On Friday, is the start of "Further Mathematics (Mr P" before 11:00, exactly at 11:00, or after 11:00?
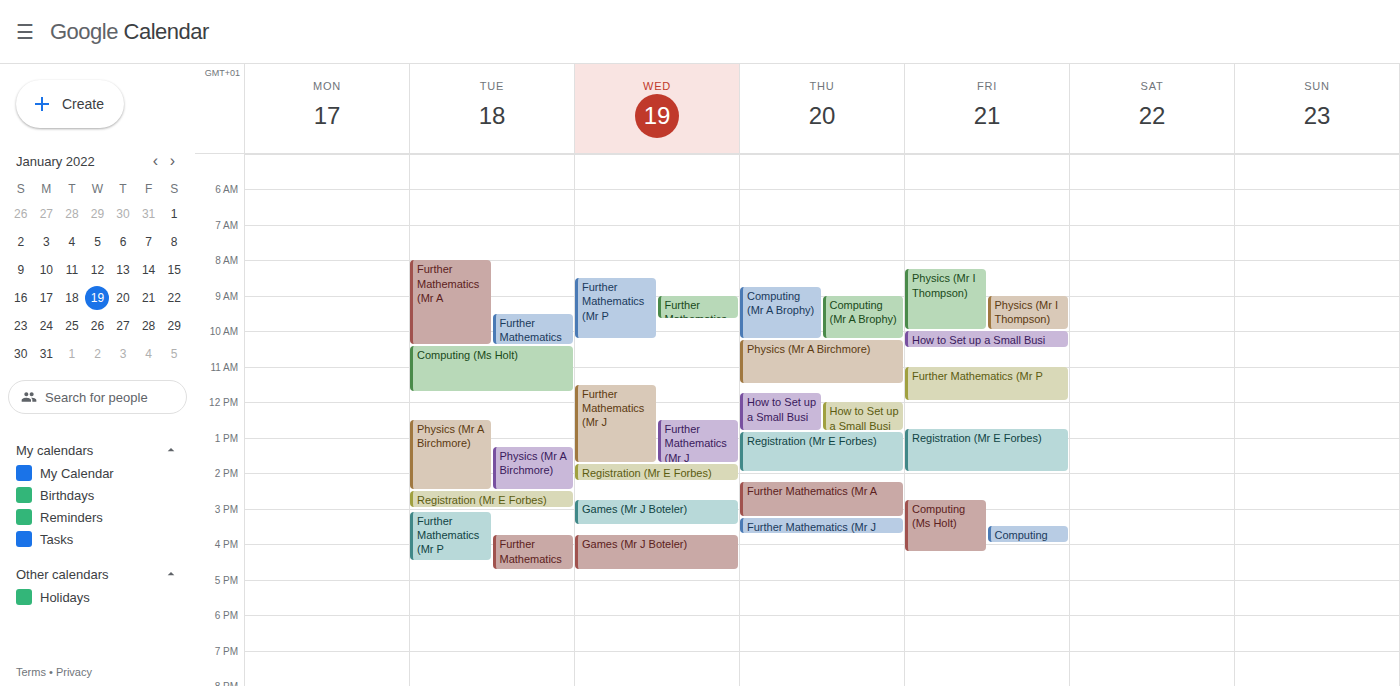
11:00 -- exactly at 11:00, on the 11:00 line.